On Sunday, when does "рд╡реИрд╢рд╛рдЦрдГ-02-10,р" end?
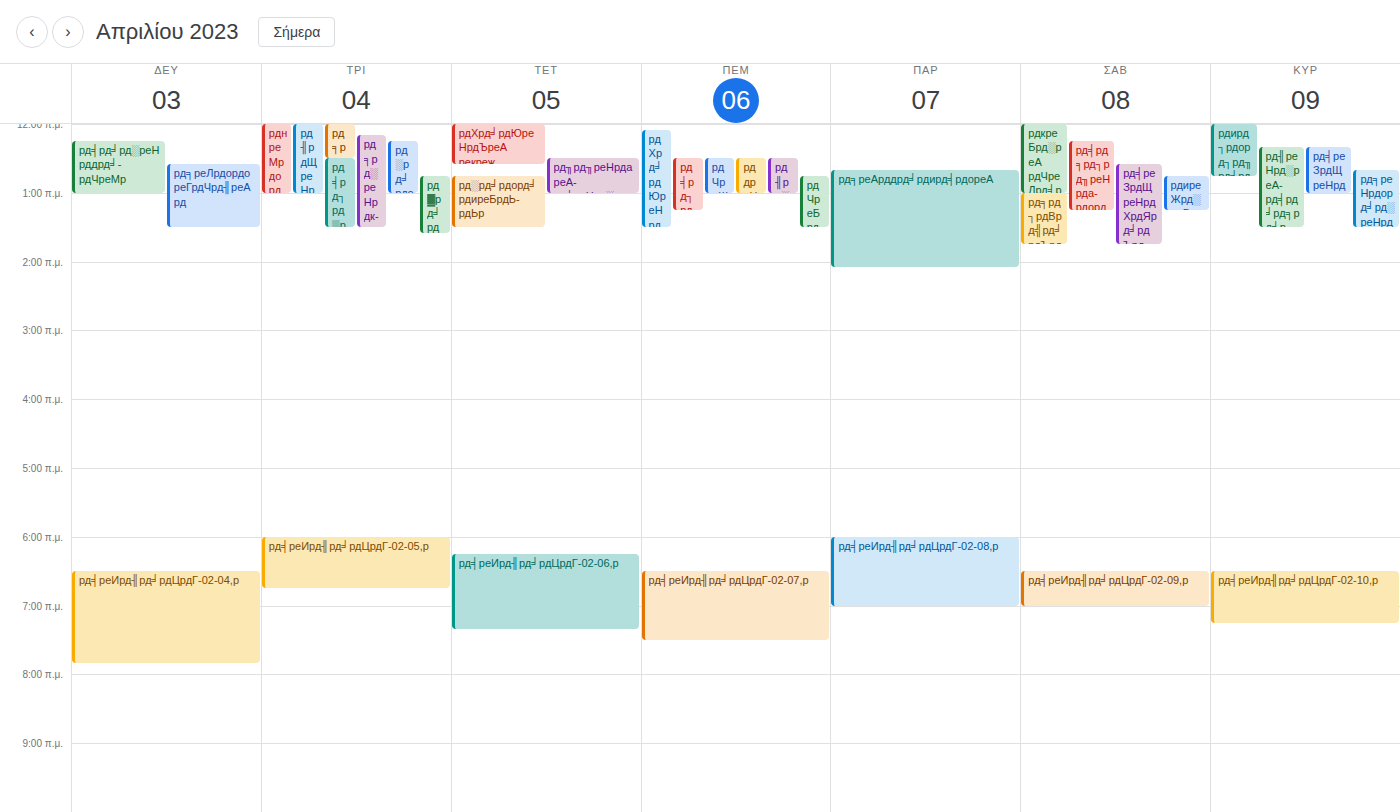
7:15 AM